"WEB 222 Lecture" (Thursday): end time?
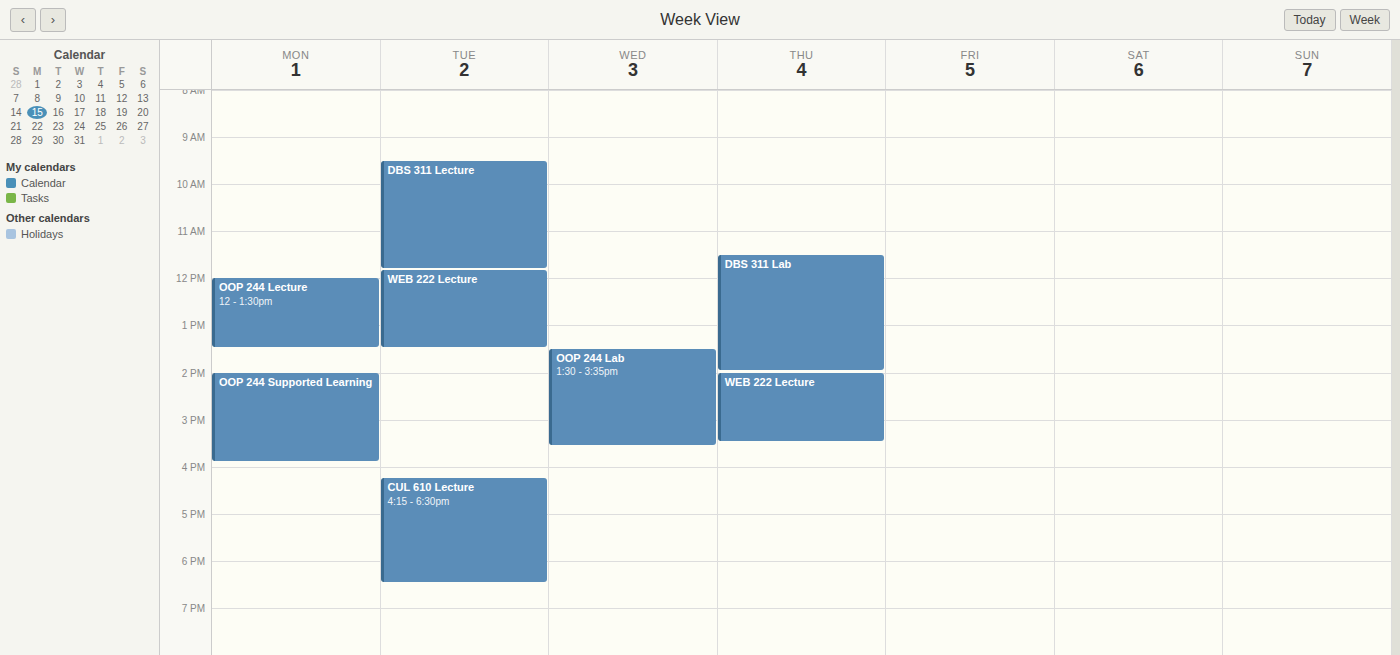
15:30